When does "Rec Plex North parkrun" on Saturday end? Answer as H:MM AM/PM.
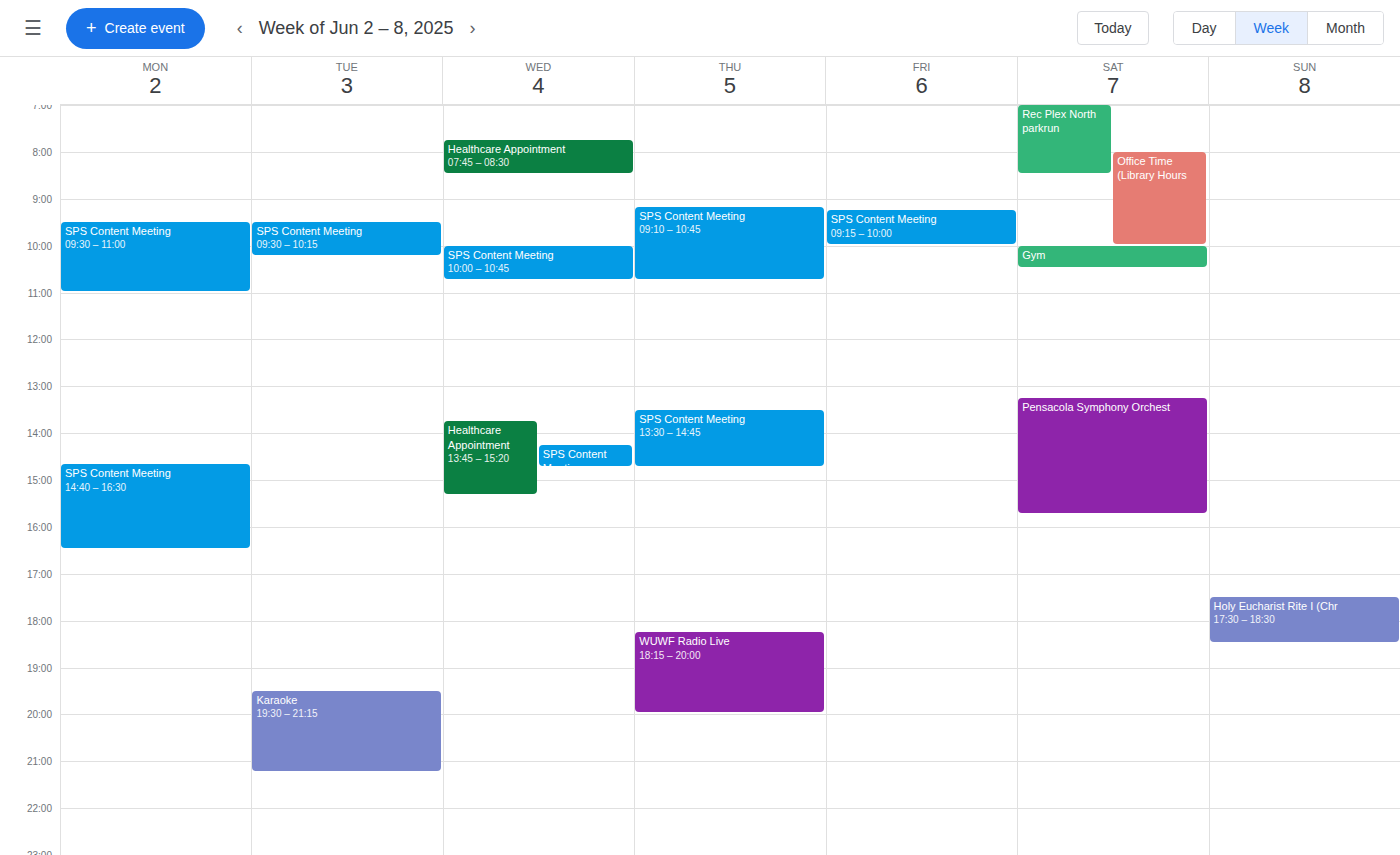
8:30 AM